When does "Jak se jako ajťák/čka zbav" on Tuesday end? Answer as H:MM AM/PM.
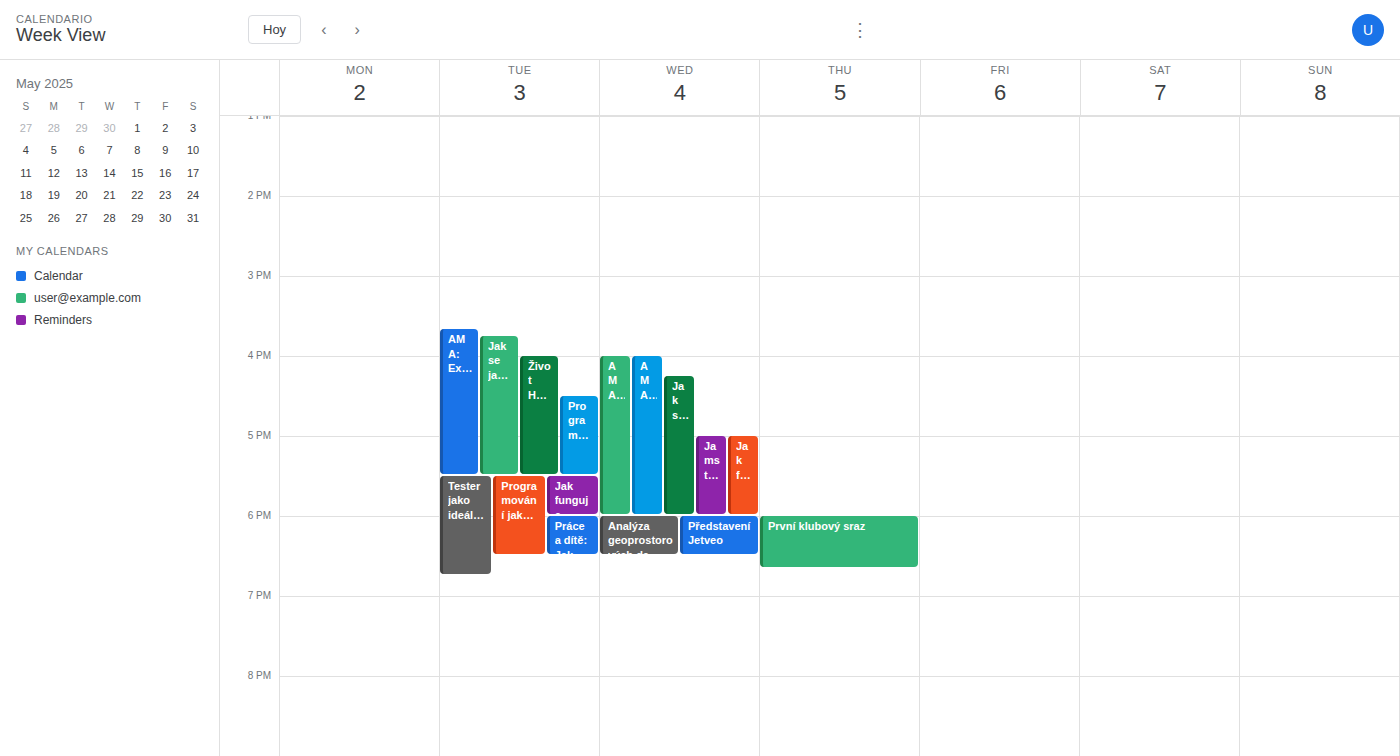
5:30 PM